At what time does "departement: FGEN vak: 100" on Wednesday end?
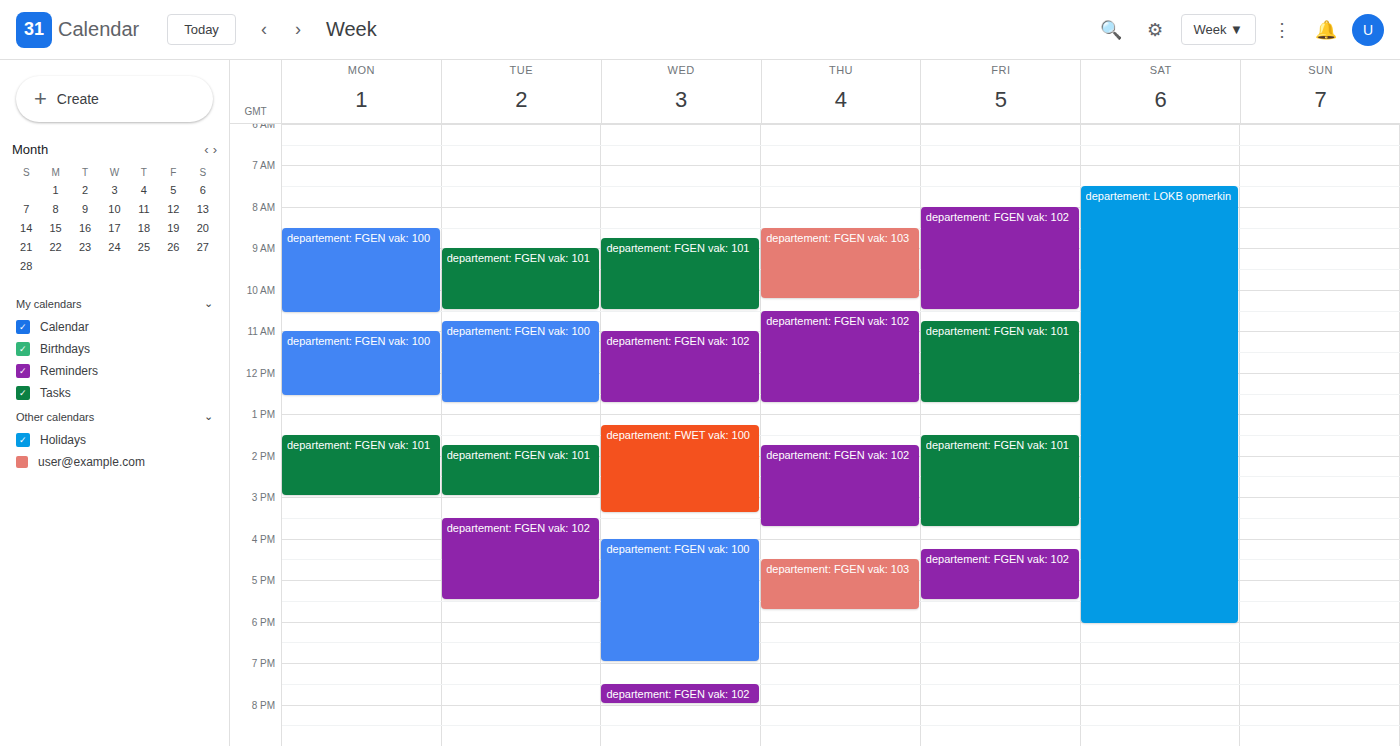
7:00 PM